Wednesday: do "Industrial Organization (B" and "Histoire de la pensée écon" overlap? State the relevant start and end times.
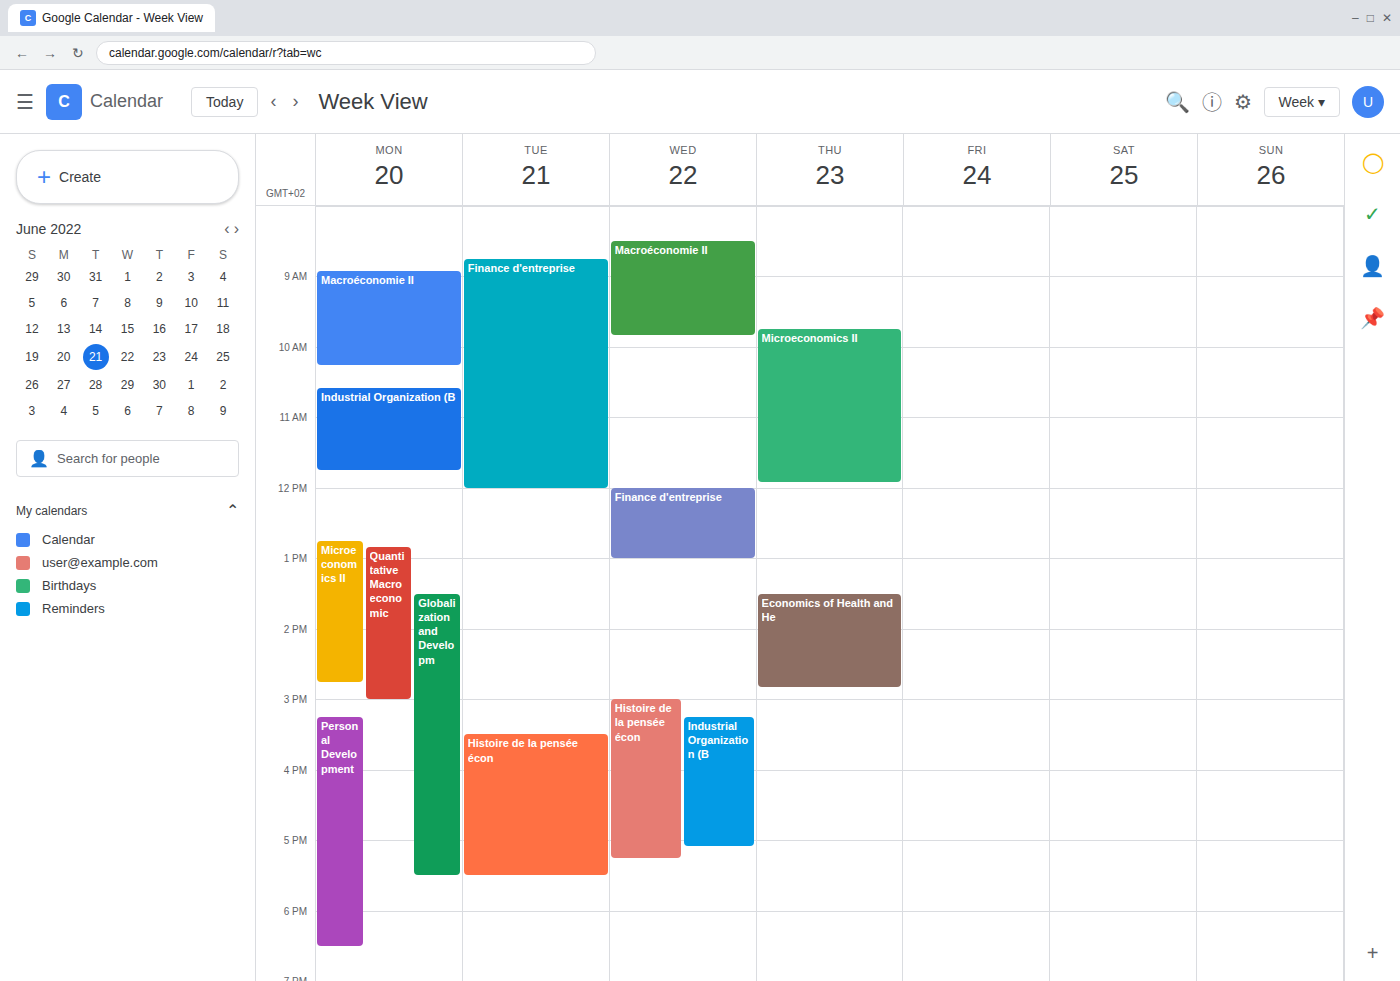
"Industrial Organization (B" runs 3:15 PM to 5:05 PM, inside "Histoire de la pensée écon" -- they overlap.